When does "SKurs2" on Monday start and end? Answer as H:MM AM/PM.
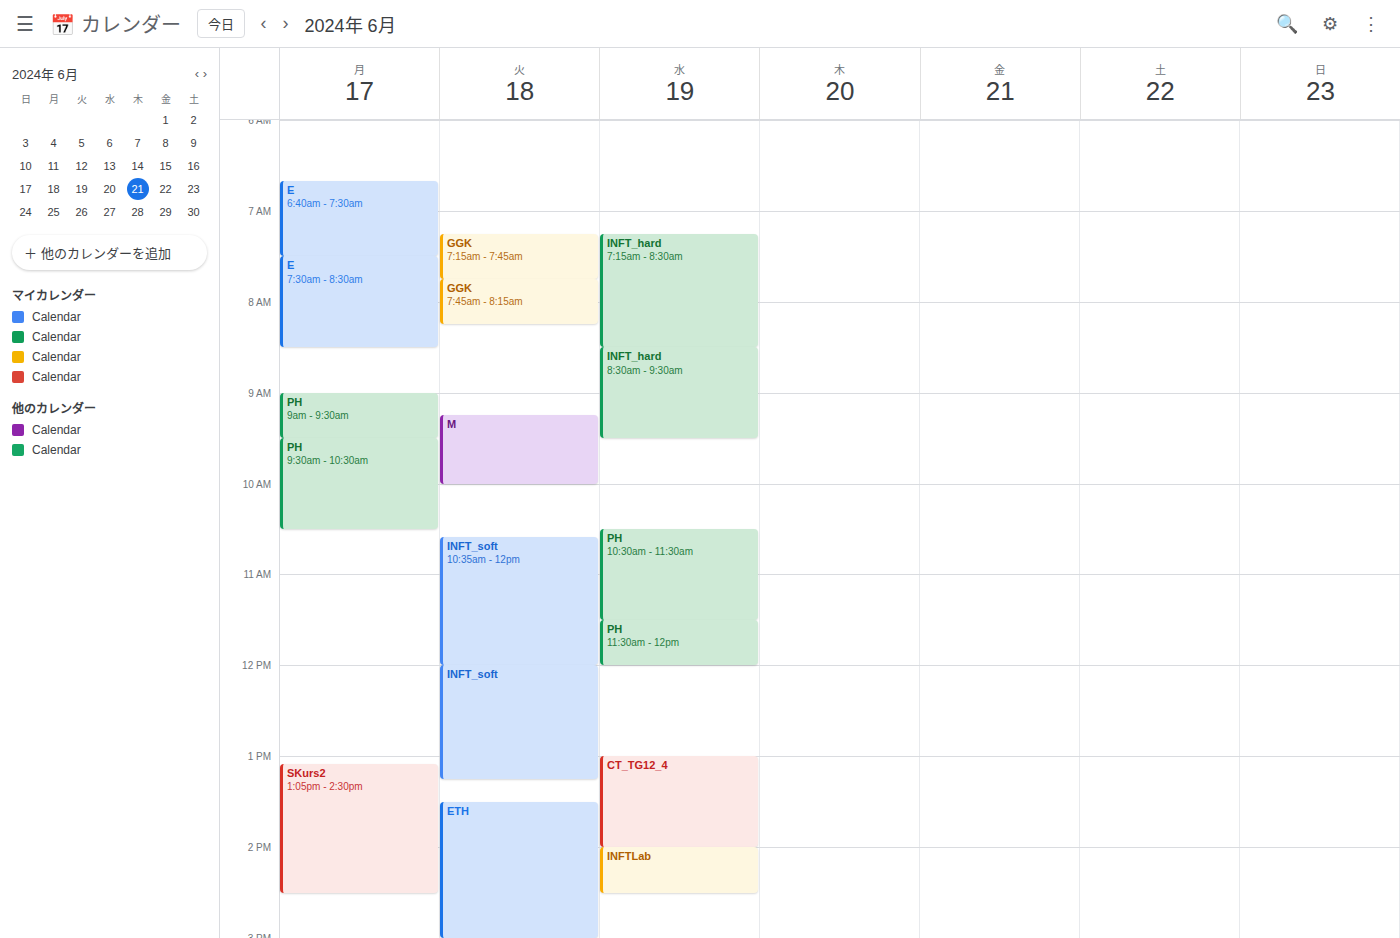
1:05 PM to 2:30 PM